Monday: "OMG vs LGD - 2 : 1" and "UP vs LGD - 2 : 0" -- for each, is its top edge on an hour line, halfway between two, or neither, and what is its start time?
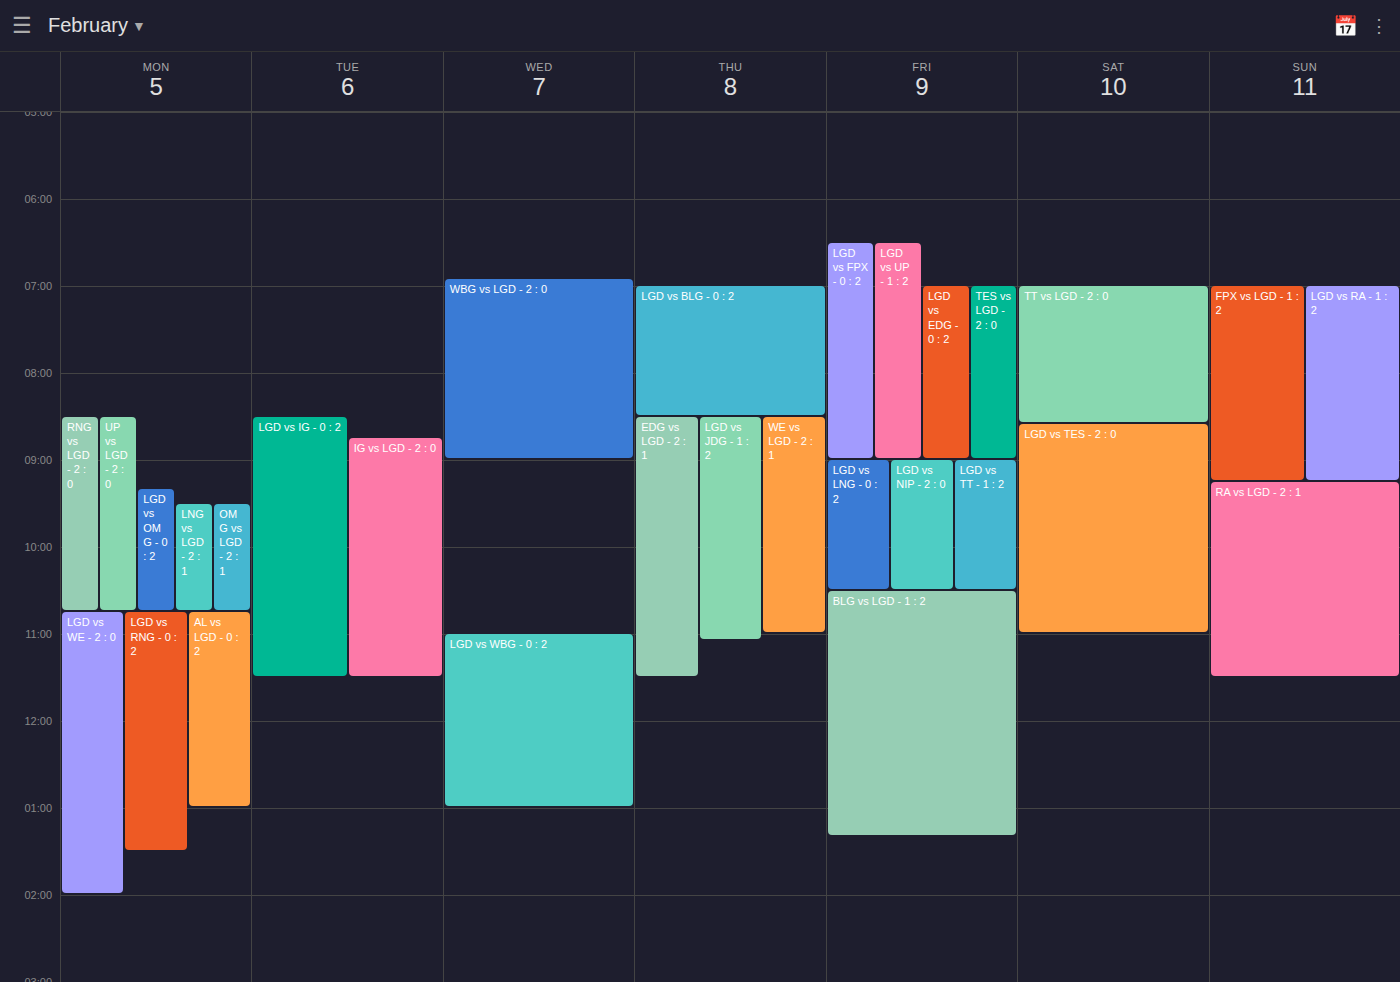
"OMG vs LGD - 2 : 1": 9:30 AM, halfway between the 9 AM and 10 AM lines. "UP vs LGD - 2 : 0": 8:30 AM, halfway between the 8 AM and 9 AM lines.